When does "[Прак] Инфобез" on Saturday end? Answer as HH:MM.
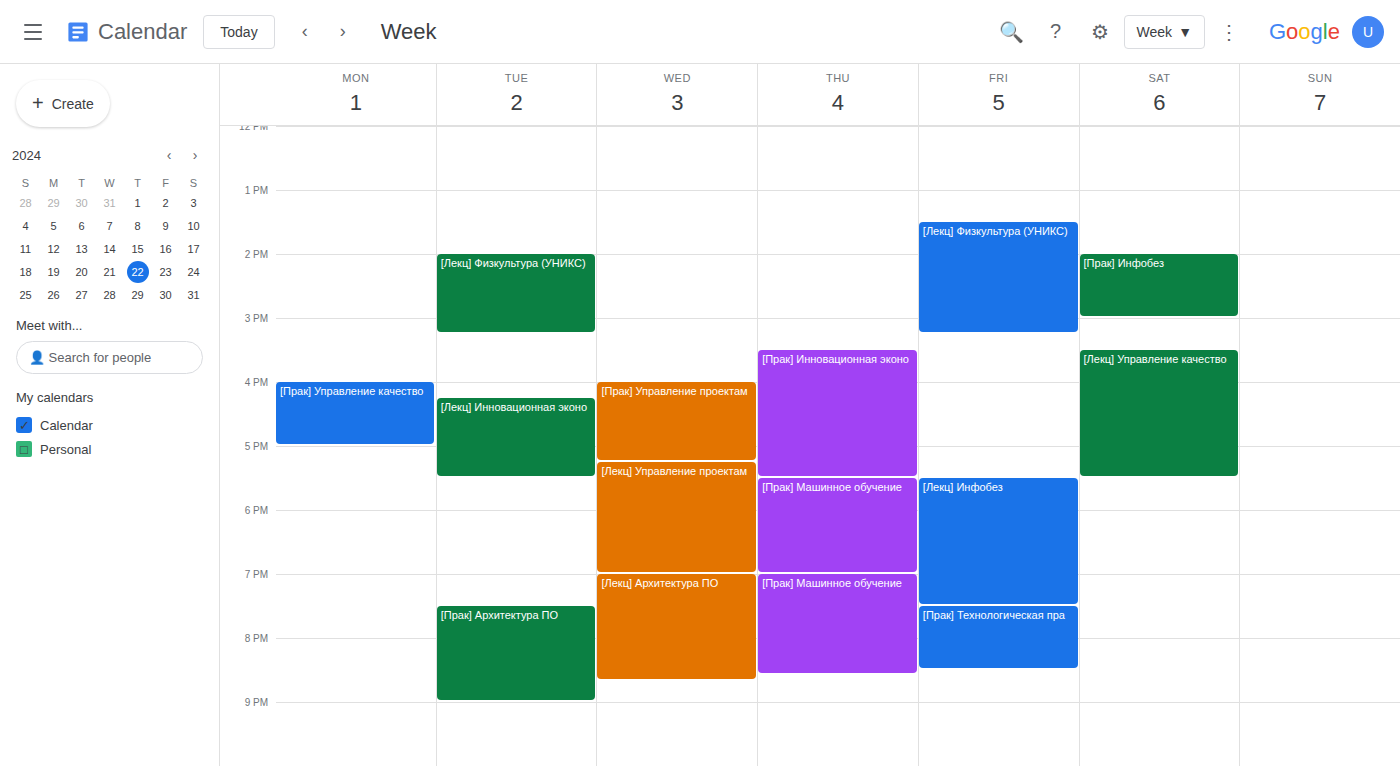
15:00